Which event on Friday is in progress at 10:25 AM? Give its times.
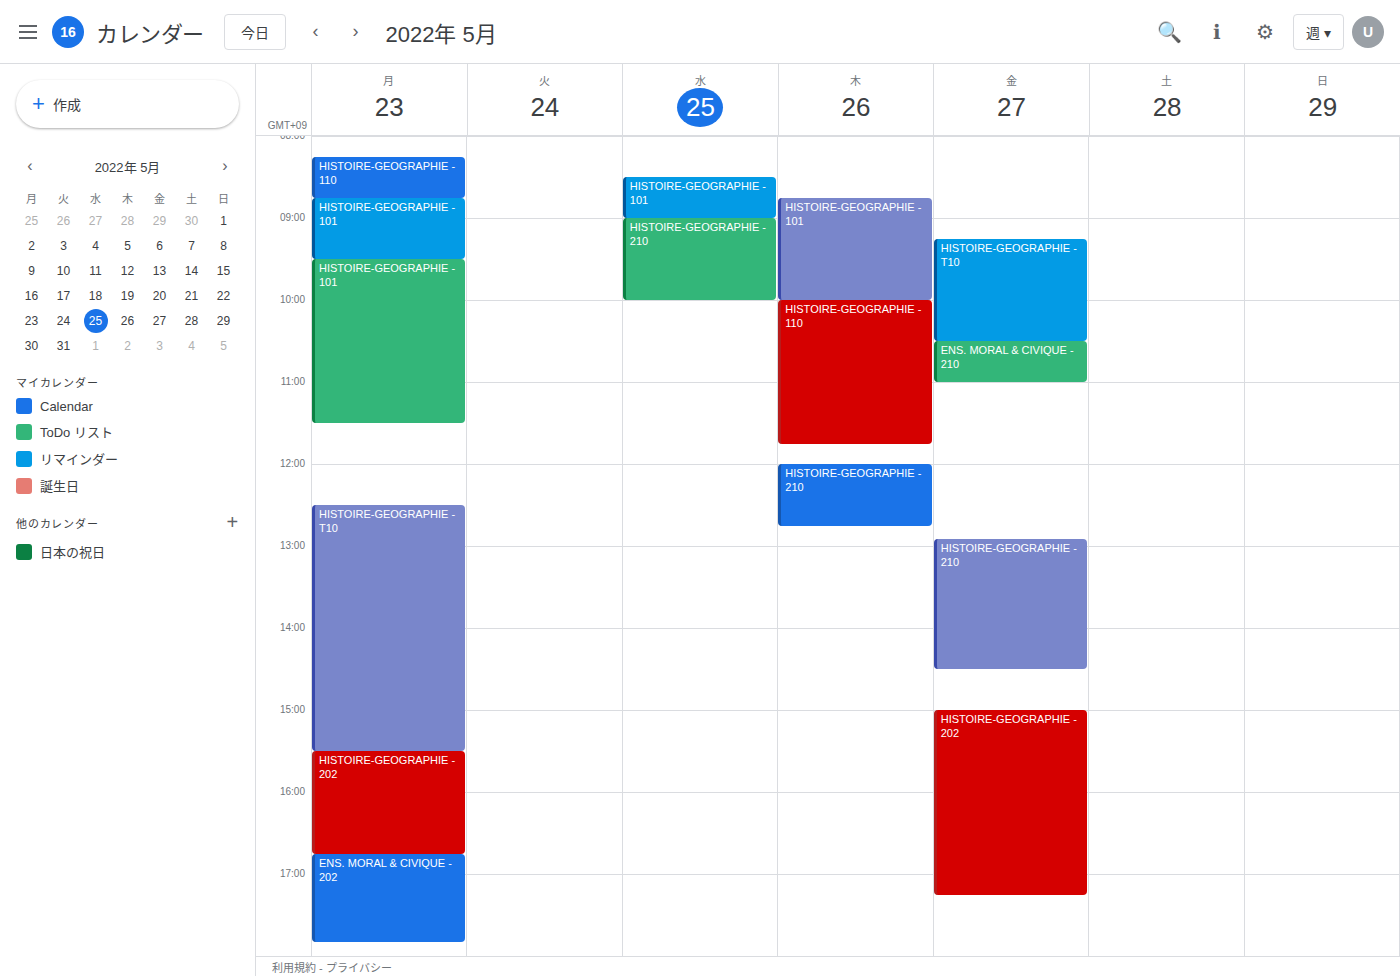
"HISTOIRE-GEOGRAPHIE - T10", 9:15 AM to 10:30 AM